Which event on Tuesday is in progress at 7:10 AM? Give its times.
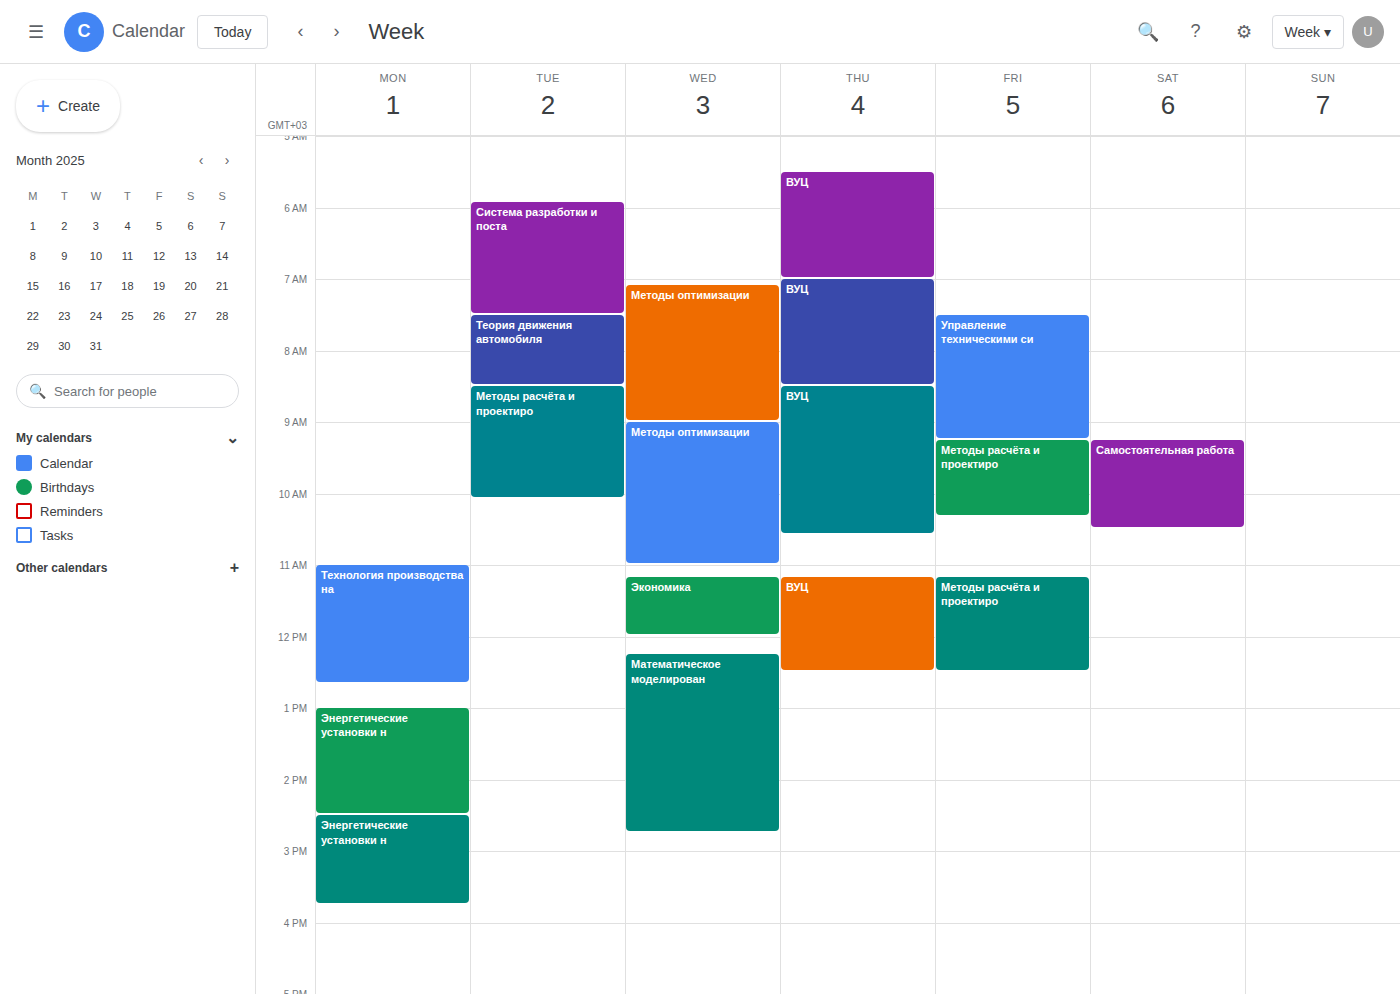
"Система разработки и поста", 5:55 AM to 7:30 AM